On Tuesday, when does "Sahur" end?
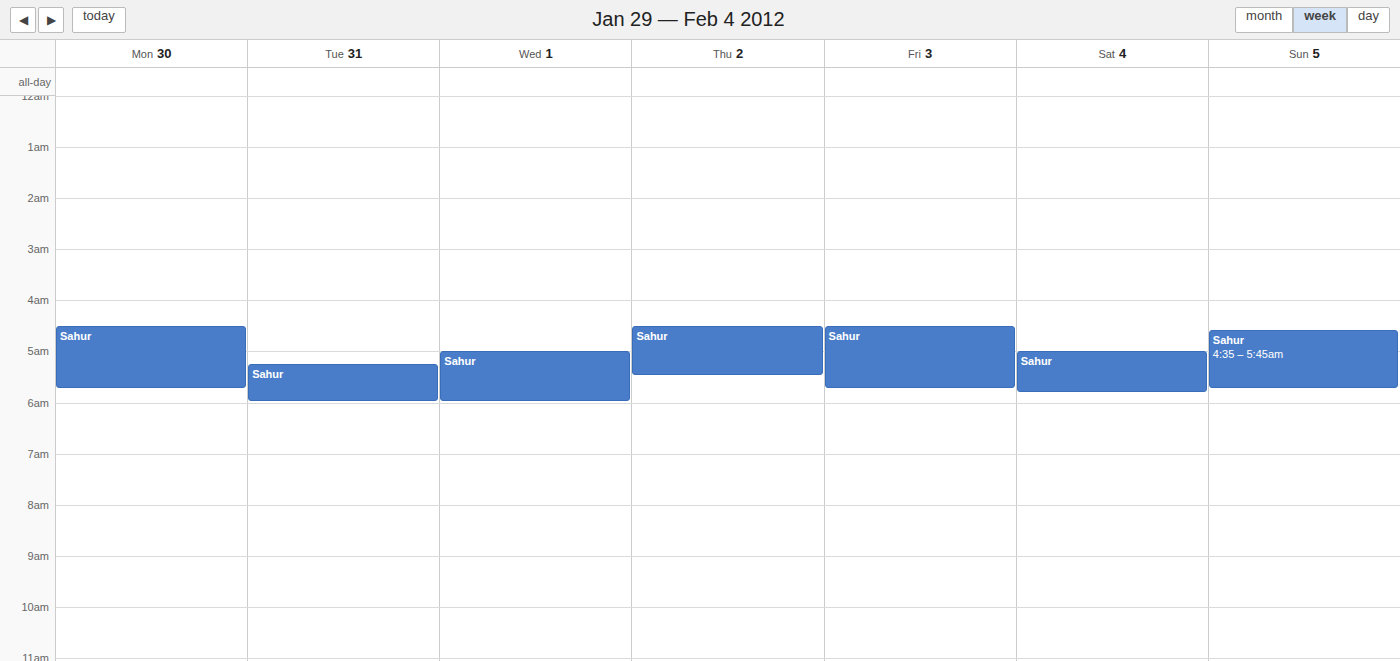
6:00 AM